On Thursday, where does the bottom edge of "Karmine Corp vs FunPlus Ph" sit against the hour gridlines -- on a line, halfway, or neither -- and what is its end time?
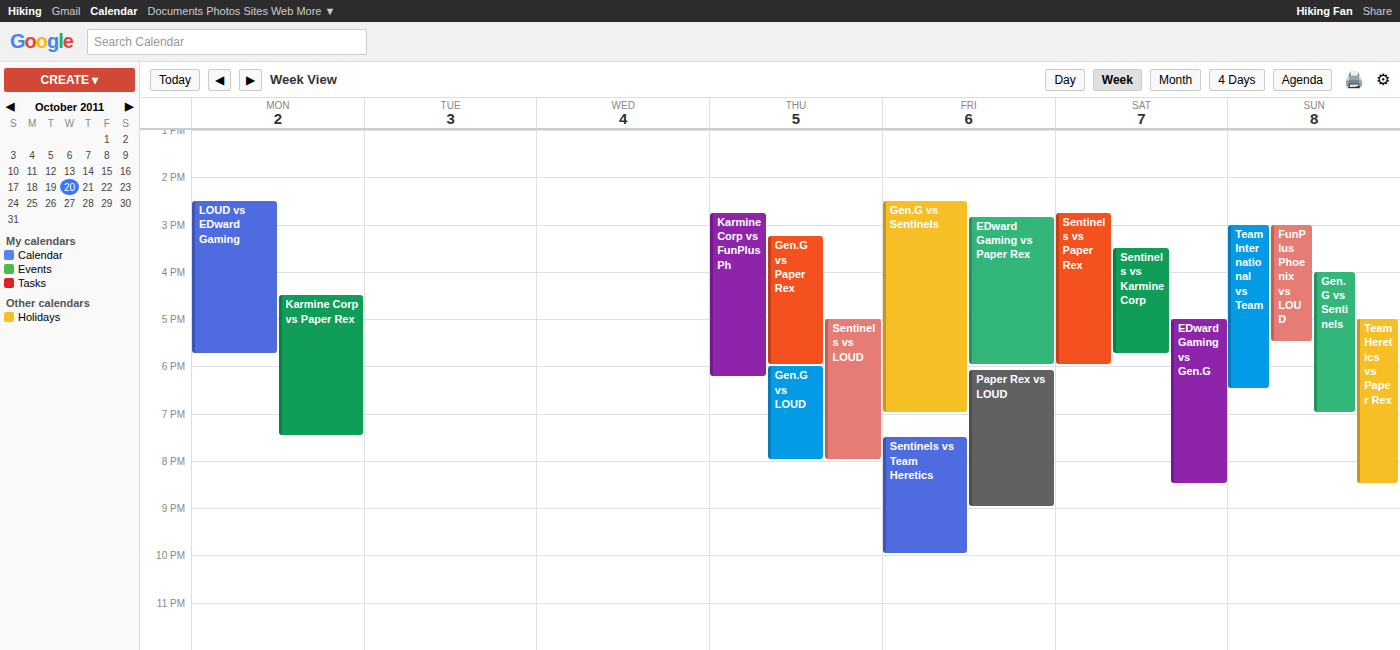
6:15 PM -- neither: a quarter of the way from the 6 PM line to the 7 PM line.